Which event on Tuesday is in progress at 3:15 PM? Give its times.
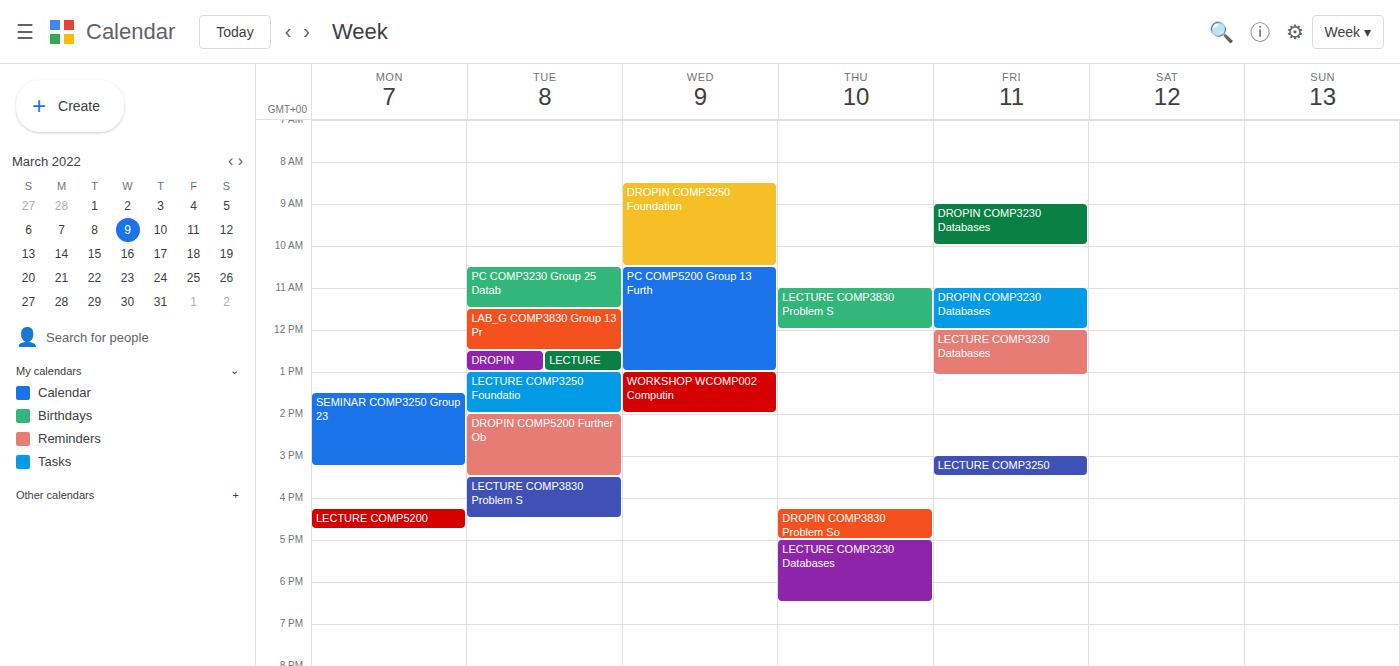
"DROPIN COMP5200 Further Ob", 2:00 PM to 3:30 PM